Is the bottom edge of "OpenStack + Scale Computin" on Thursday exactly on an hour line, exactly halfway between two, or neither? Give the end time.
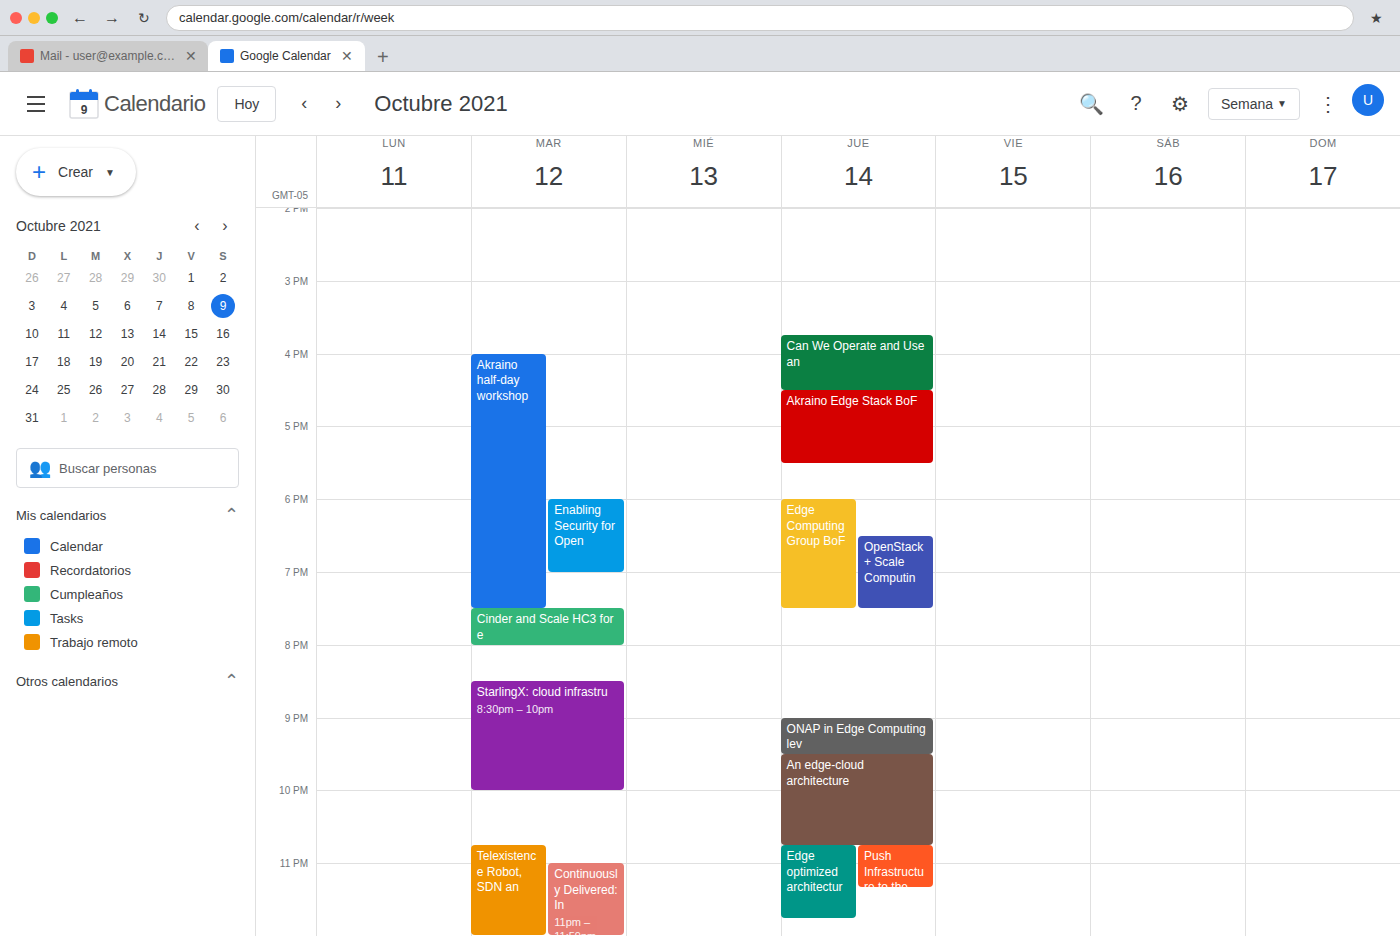
7:30 PM -- halfway between the 7 PM and 8 PM lines.